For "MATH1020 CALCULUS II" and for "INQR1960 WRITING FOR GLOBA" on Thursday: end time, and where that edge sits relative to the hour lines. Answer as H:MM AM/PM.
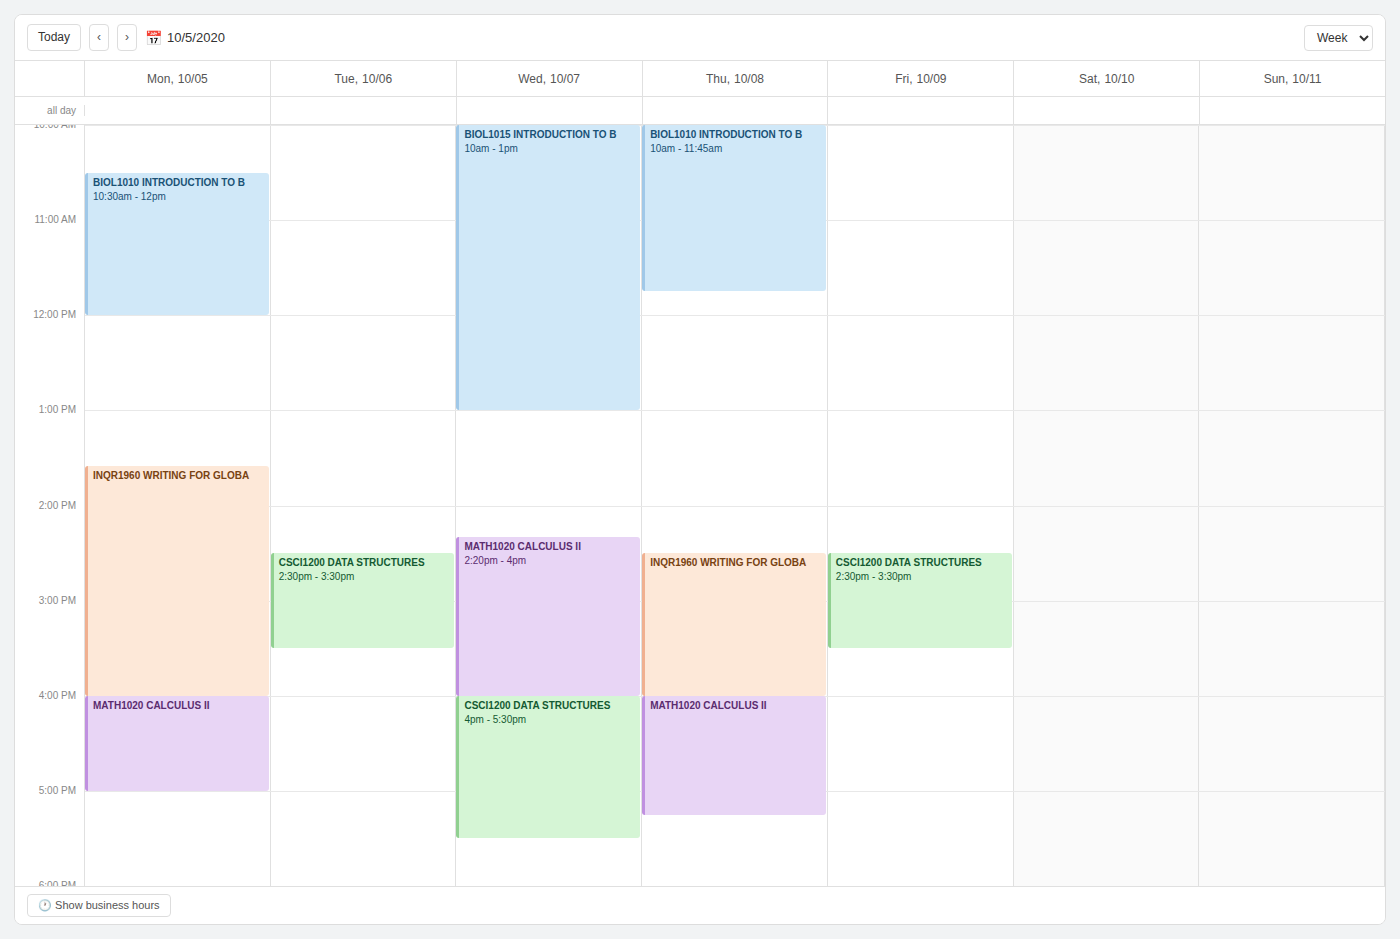
"MATH1020 CALCULUS II": 5:15 PM, neither: a quarter of the way from the 5 PM line to the 6 PM line. "INQR1960 WRITING FOR GLOBA": 4:00 PM, exactly on the 4 PM line.